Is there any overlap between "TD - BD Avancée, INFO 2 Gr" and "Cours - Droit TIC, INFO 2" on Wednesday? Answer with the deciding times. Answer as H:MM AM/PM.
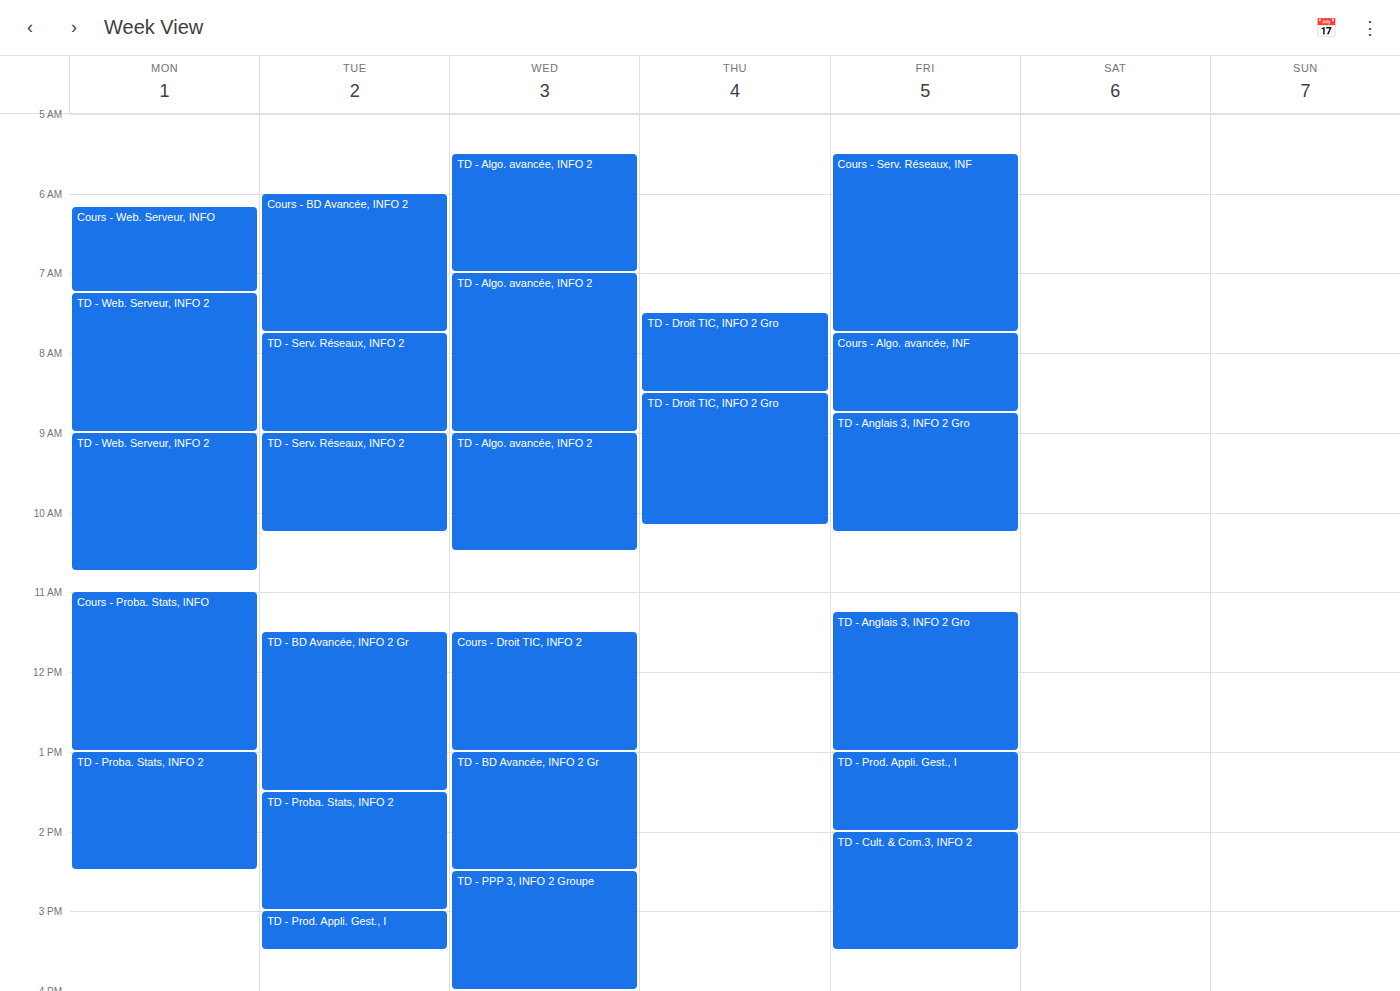
"Cours - Droit TIC, INFO 2" ends at 1:00 PM, exactly when "TD - BD Avancée, INFO 2 Gr" starts -- they touch but do not overlap.